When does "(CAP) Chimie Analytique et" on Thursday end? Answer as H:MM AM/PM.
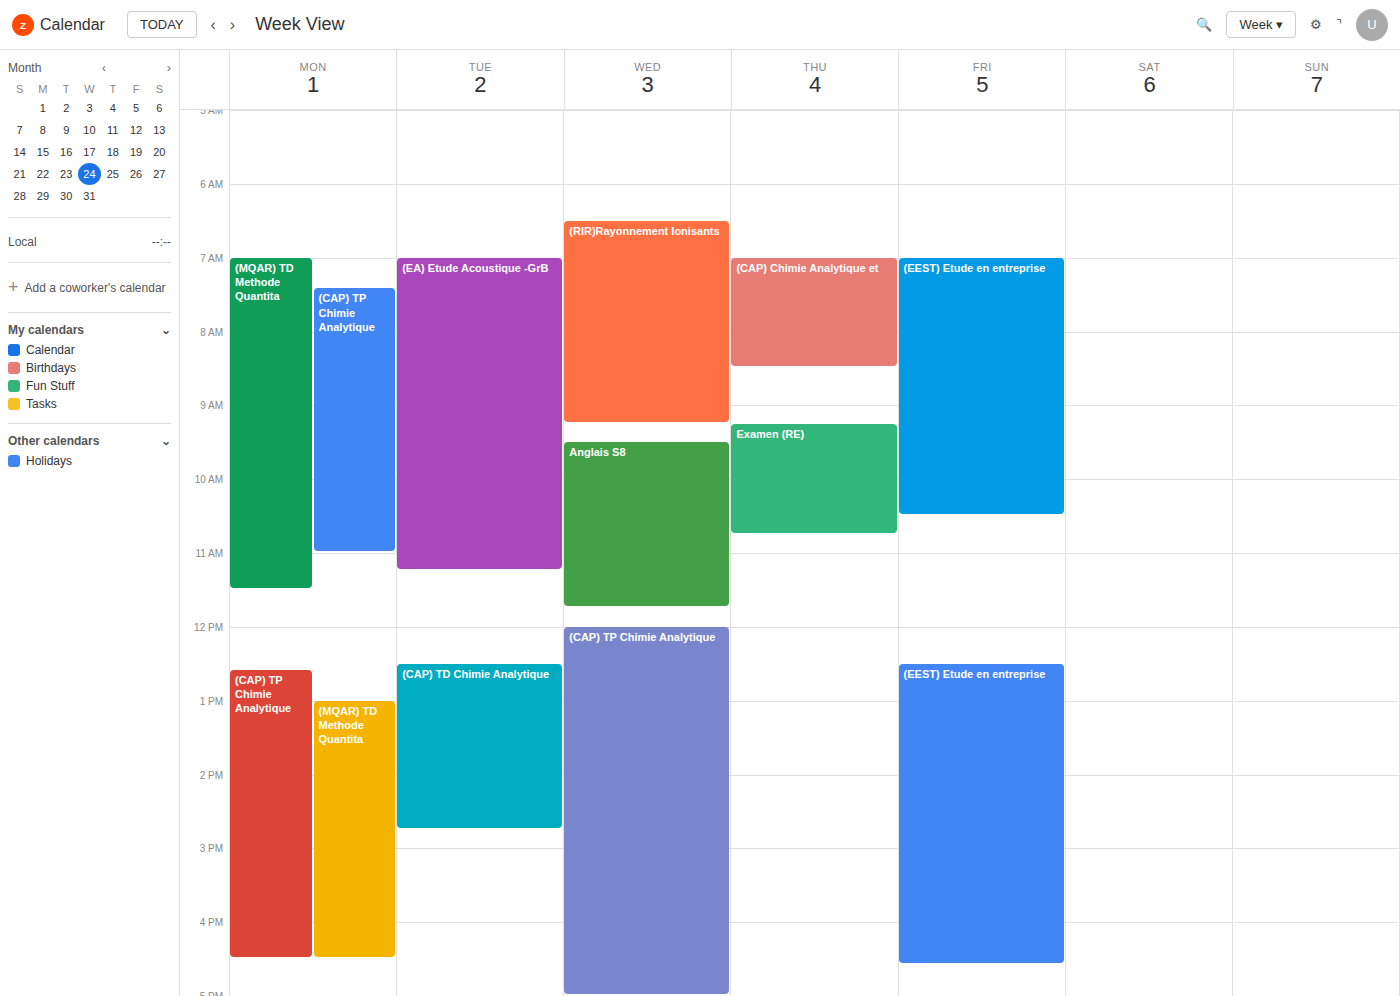
8:30 AM